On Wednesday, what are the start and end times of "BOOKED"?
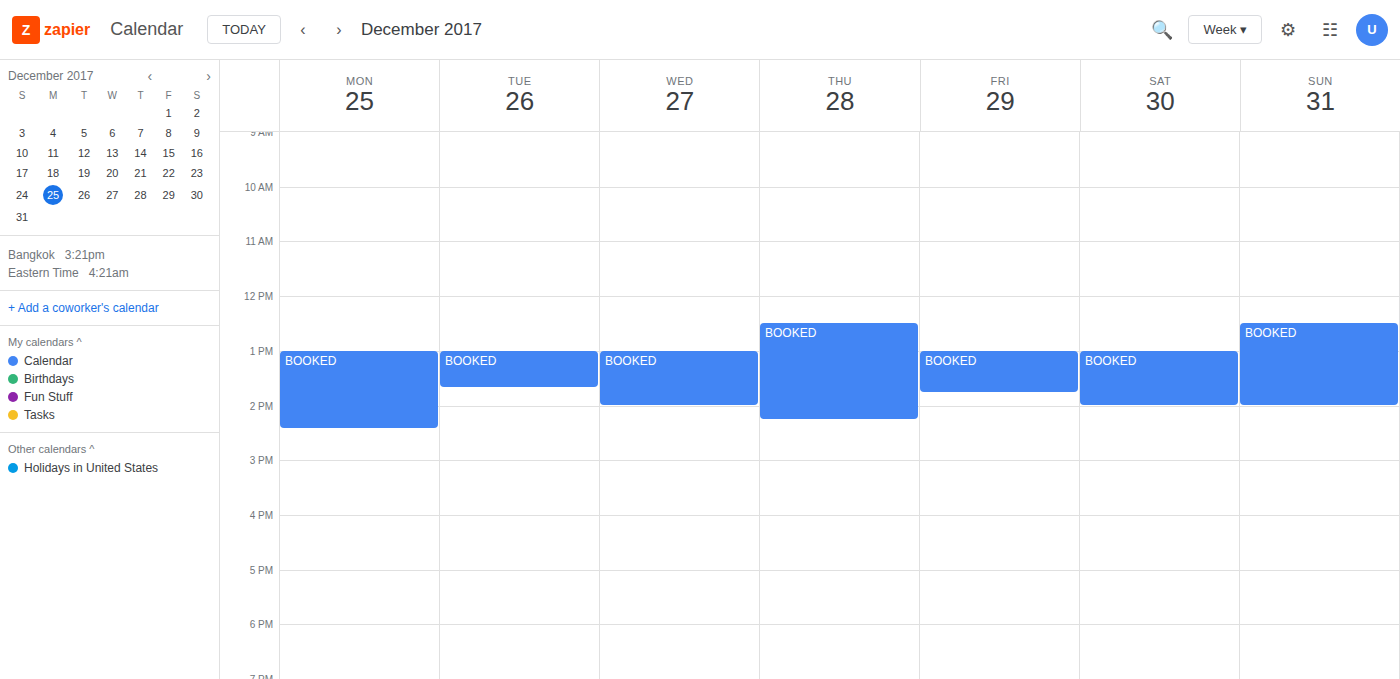
1:00 PM to 2:00 PM